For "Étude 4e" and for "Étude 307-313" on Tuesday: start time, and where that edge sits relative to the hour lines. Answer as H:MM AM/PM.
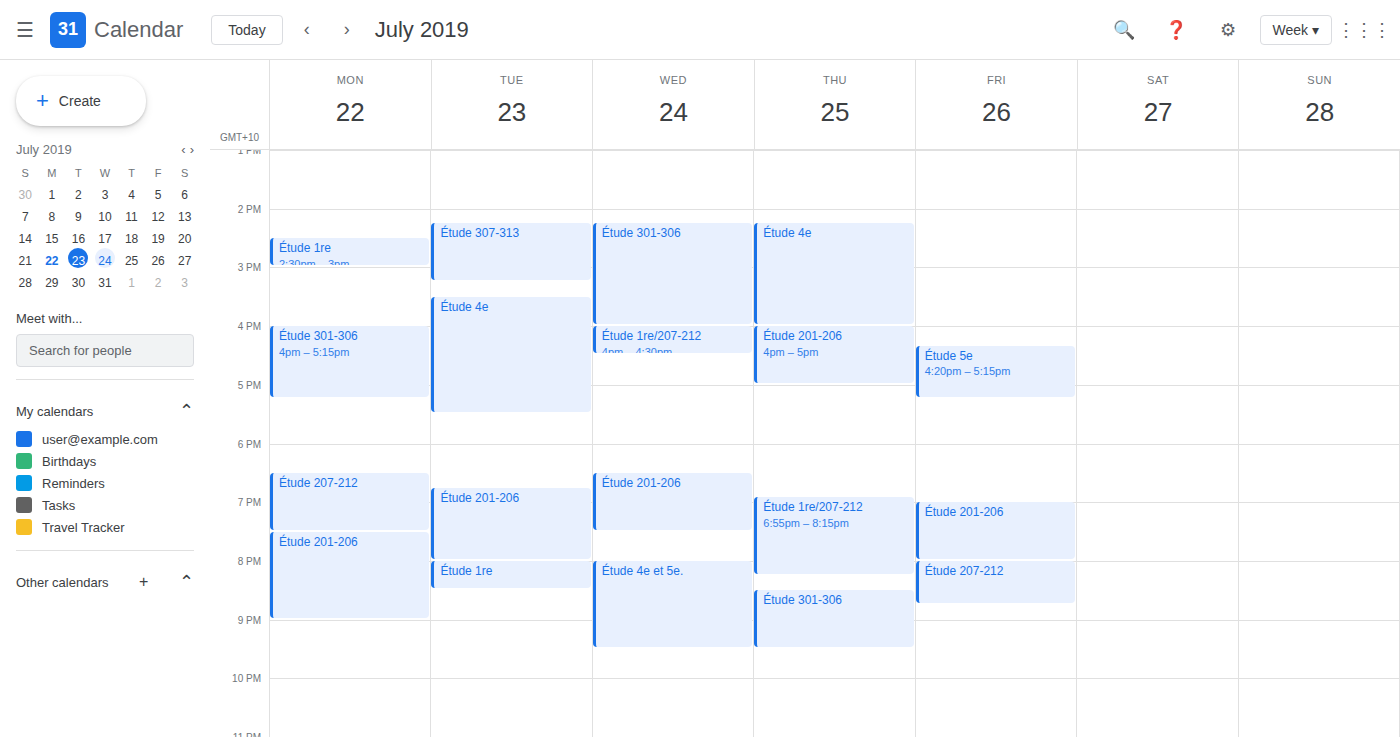
"Étude 4e": 3:30 PM, halfway between the 3 PM and 4 PM lines. "Étude 307-313": 2:15 PM, neither: a quarter of the way from the 2 PM line to the 3 PM line.